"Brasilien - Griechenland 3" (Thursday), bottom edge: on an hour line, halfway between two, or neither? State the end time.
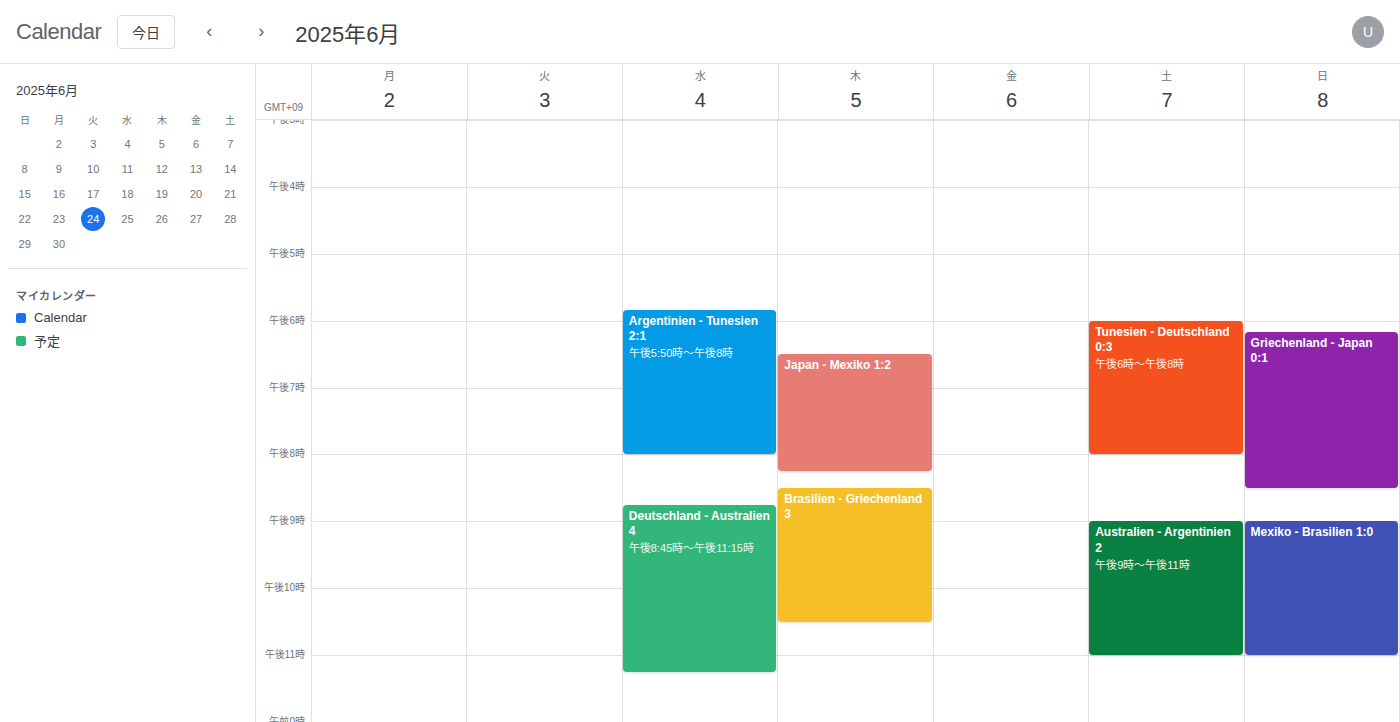
22:30 -- halfway between the 22:00 and 23:00 lines.